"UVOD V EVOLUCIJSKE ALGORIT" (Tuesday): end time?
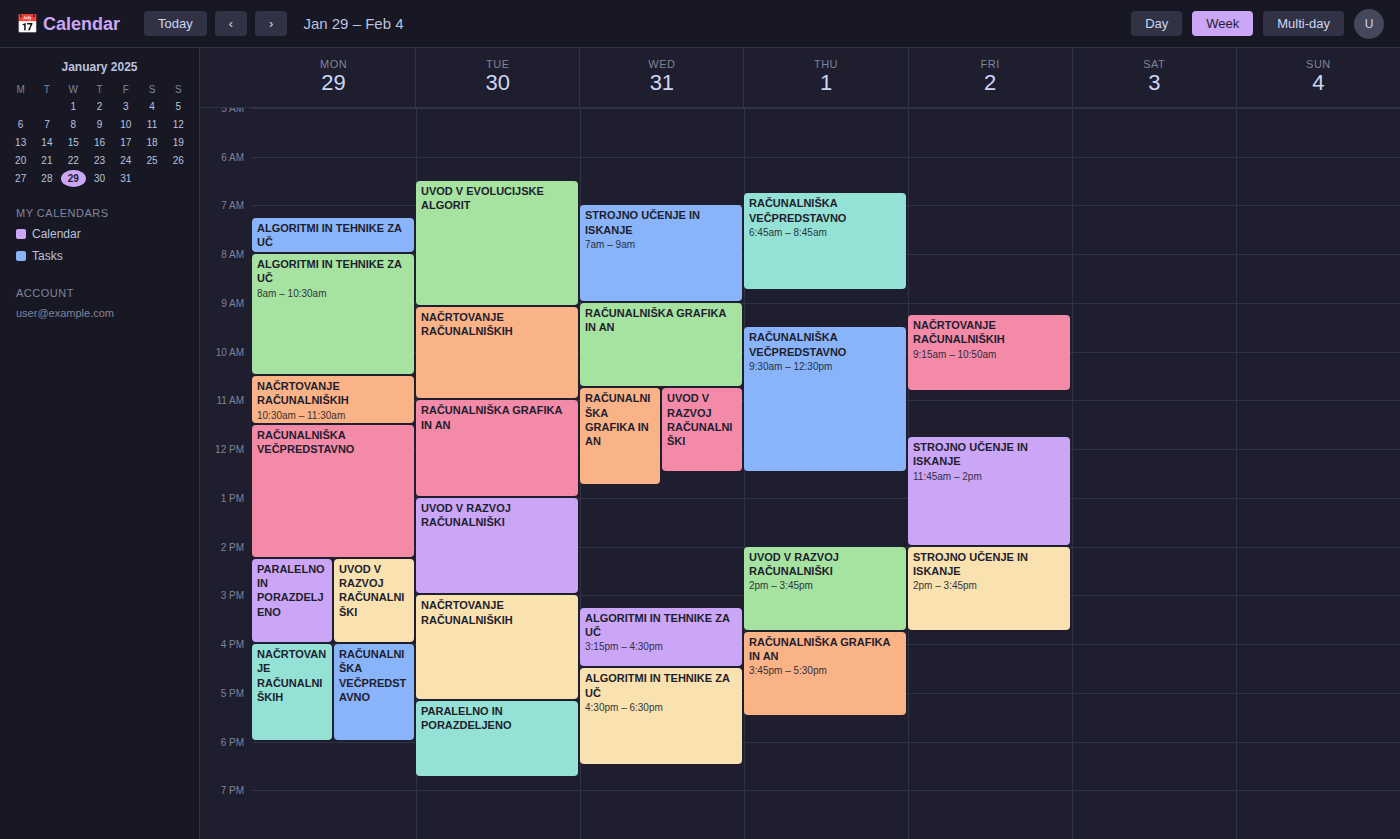
9:05 AM